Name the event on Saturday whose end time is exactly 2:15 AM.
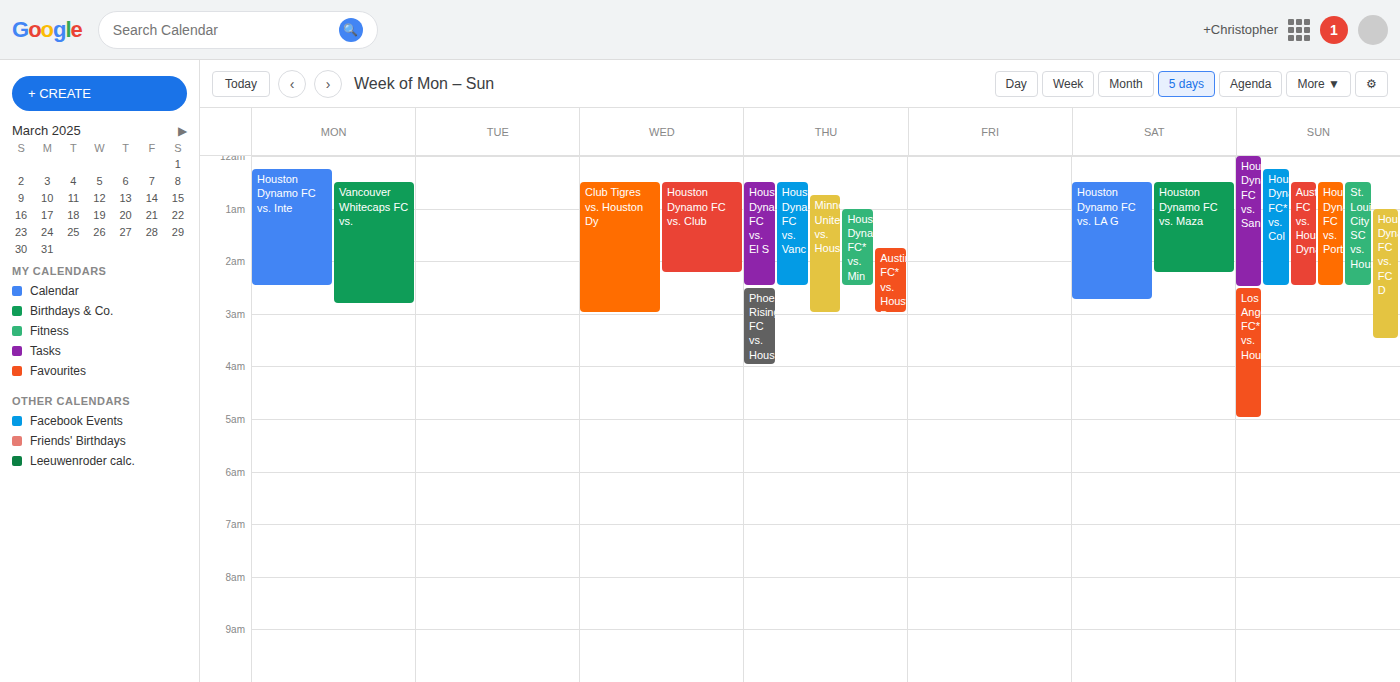
"Houston Dynamo FC vs. Maza"